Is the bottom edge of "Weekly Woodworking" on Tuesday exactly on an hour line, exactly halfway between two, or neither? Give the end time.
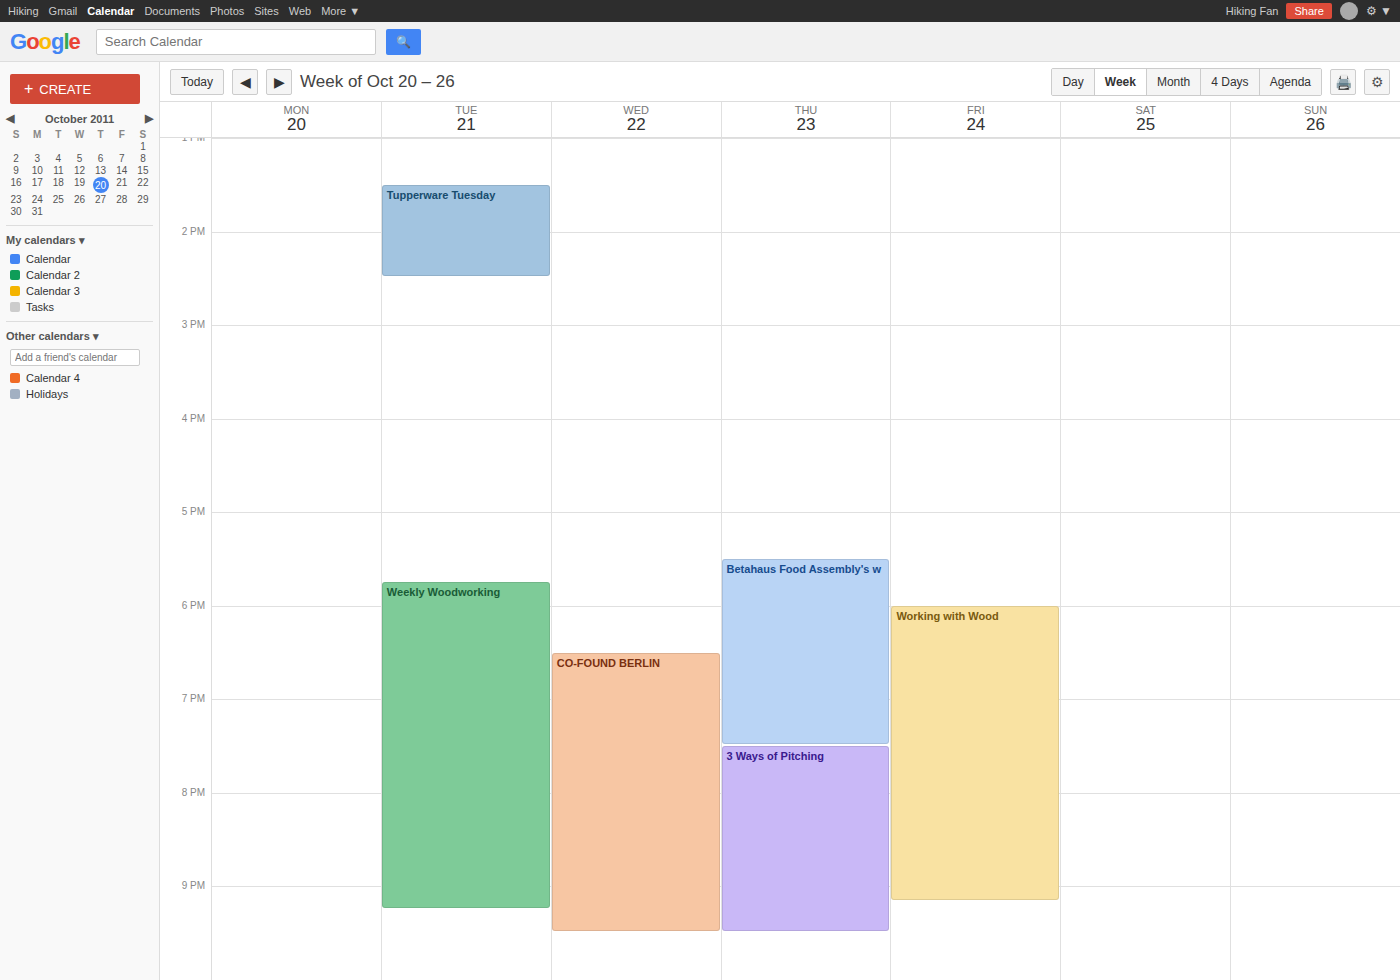
9:15 PM -- neither: a quarter of the way from the 9 PM line to the 10 PM line.